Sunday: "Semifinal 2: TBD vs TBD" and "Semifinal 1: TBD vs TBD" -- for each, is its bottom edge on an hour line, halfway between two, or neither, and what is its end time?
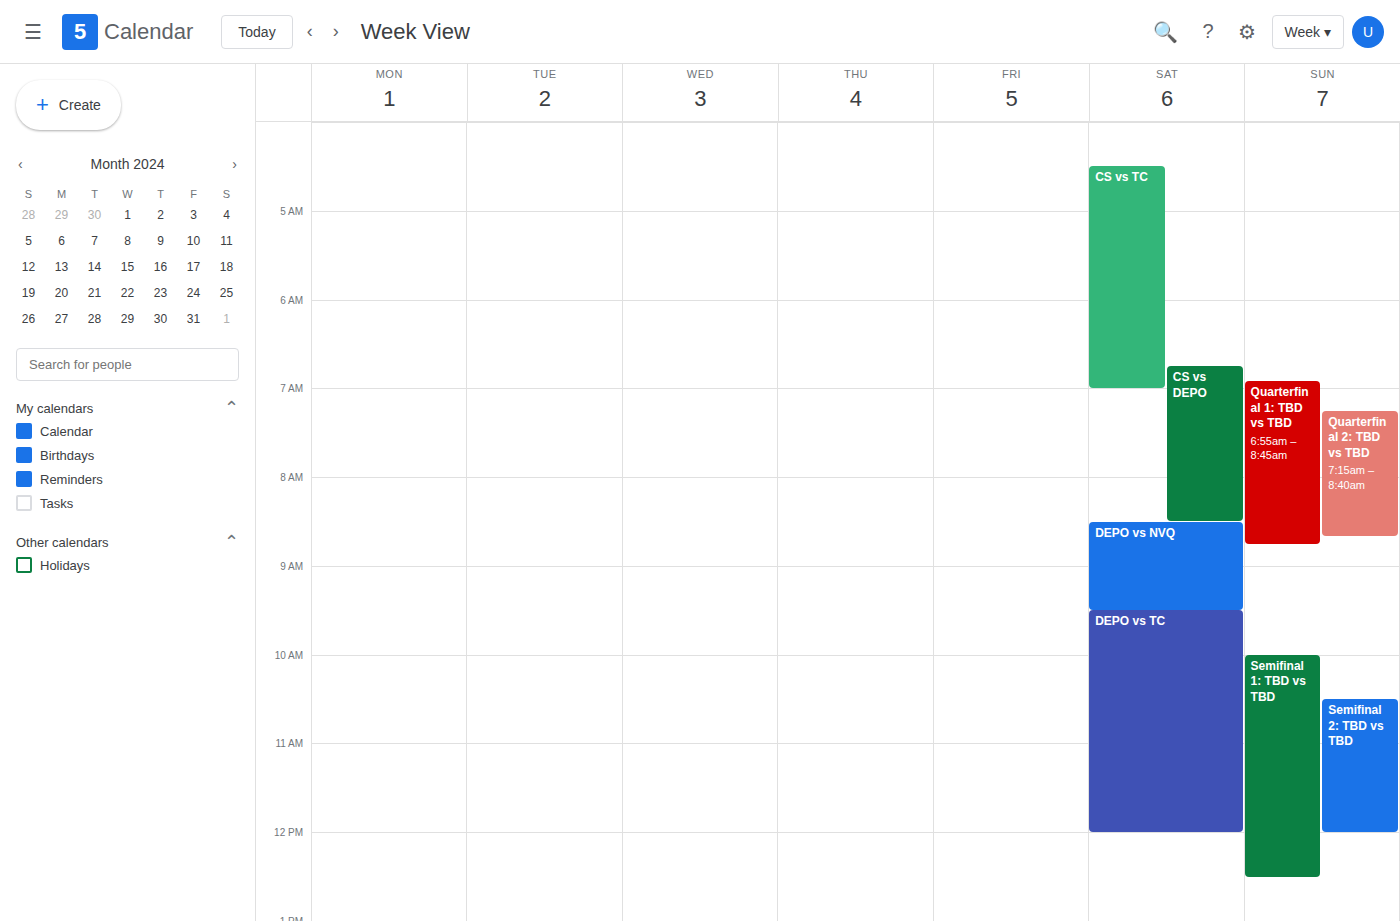
"Semifinal 2: TBD vs TBD": 12:00 PM, exactly on the 12 PM line. "Semifinal 1: TBD vs TBD": 12:30 PM, halfway between the 12 PM and 1 PM lines.